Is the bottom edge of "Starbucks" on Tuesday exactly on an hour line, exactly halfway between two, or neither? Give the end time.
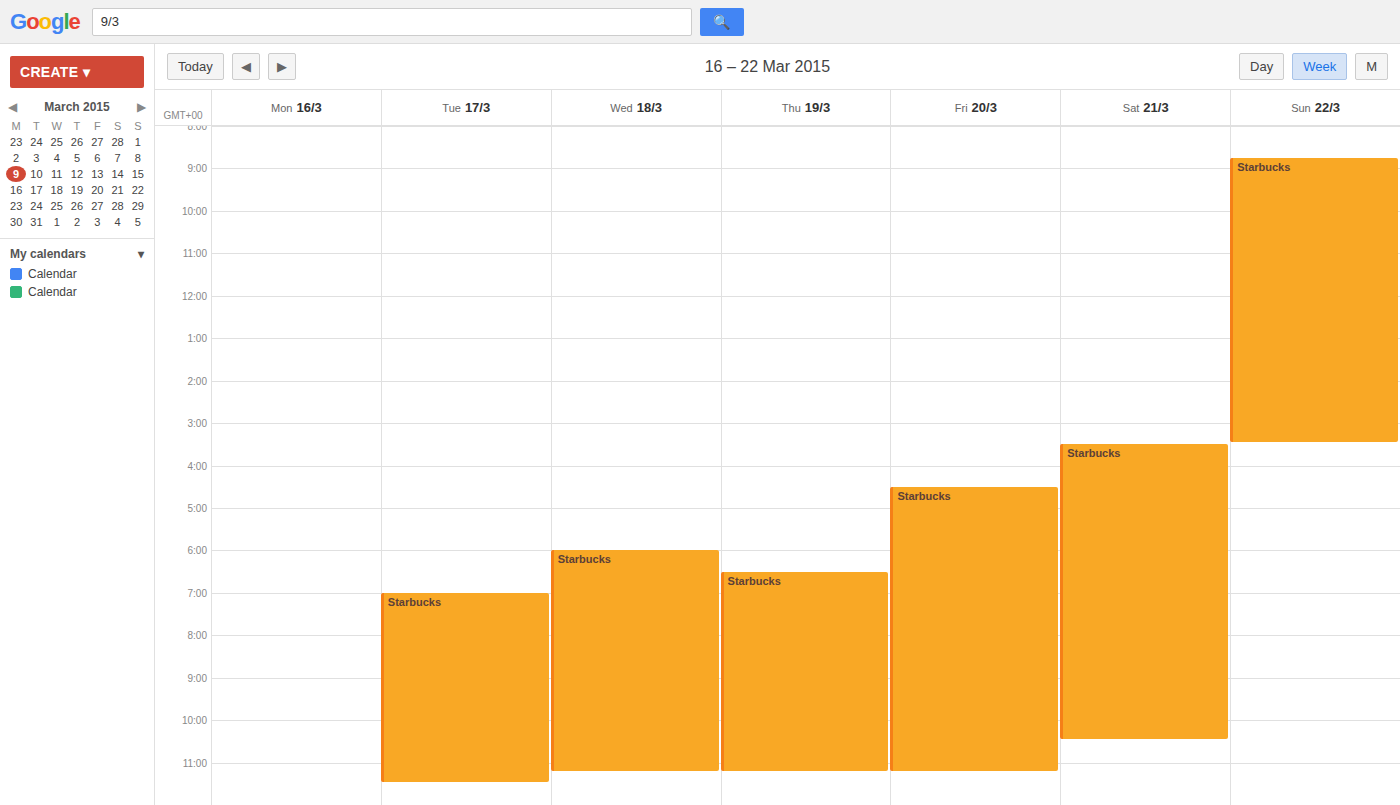
11:30 PM -- halfway between the 11 PM and 12 AM lines.